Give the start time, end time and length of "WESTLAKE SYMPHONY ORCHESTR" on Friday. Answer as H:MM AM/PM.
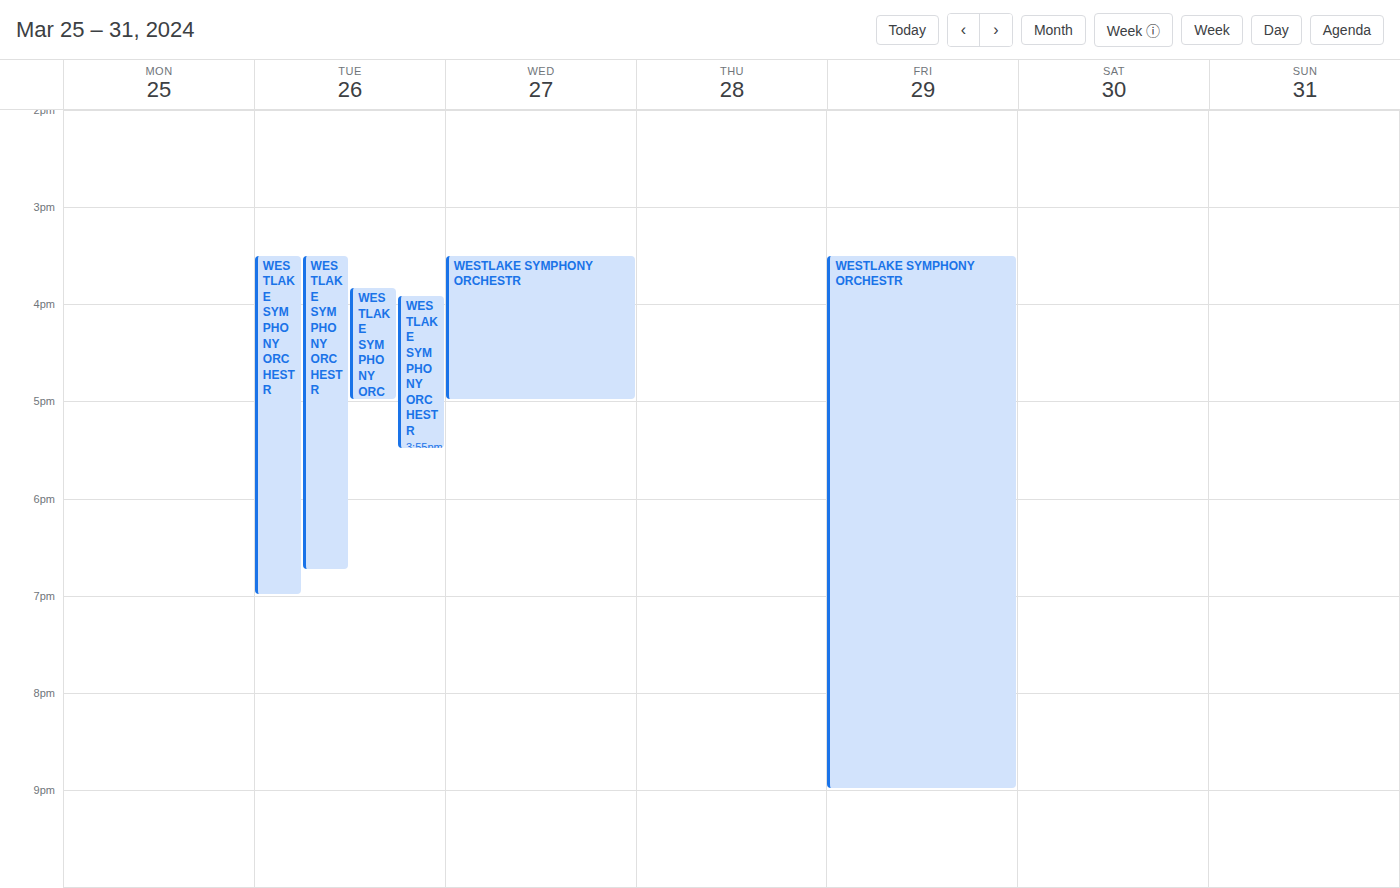
3:30 PM to 9:00 PM, 5 hours 30 minutes